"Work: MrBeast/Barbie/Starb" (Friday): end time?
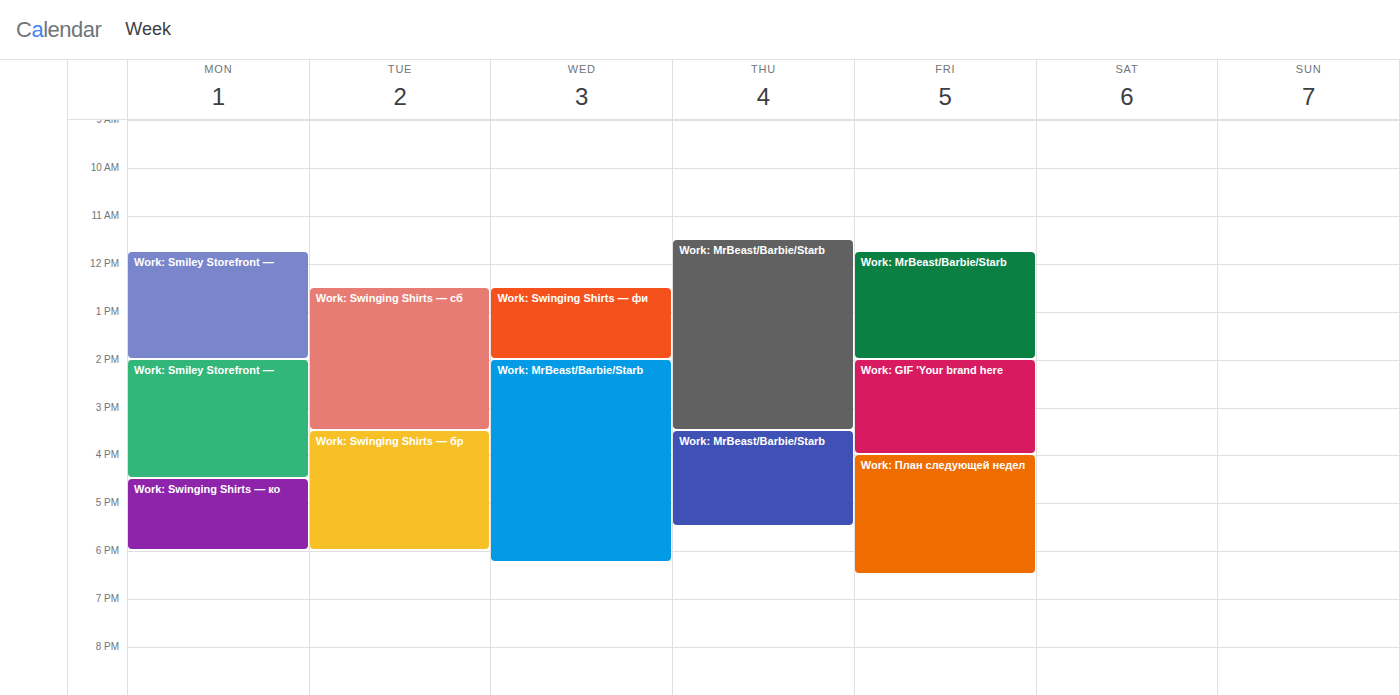
2:00 PM